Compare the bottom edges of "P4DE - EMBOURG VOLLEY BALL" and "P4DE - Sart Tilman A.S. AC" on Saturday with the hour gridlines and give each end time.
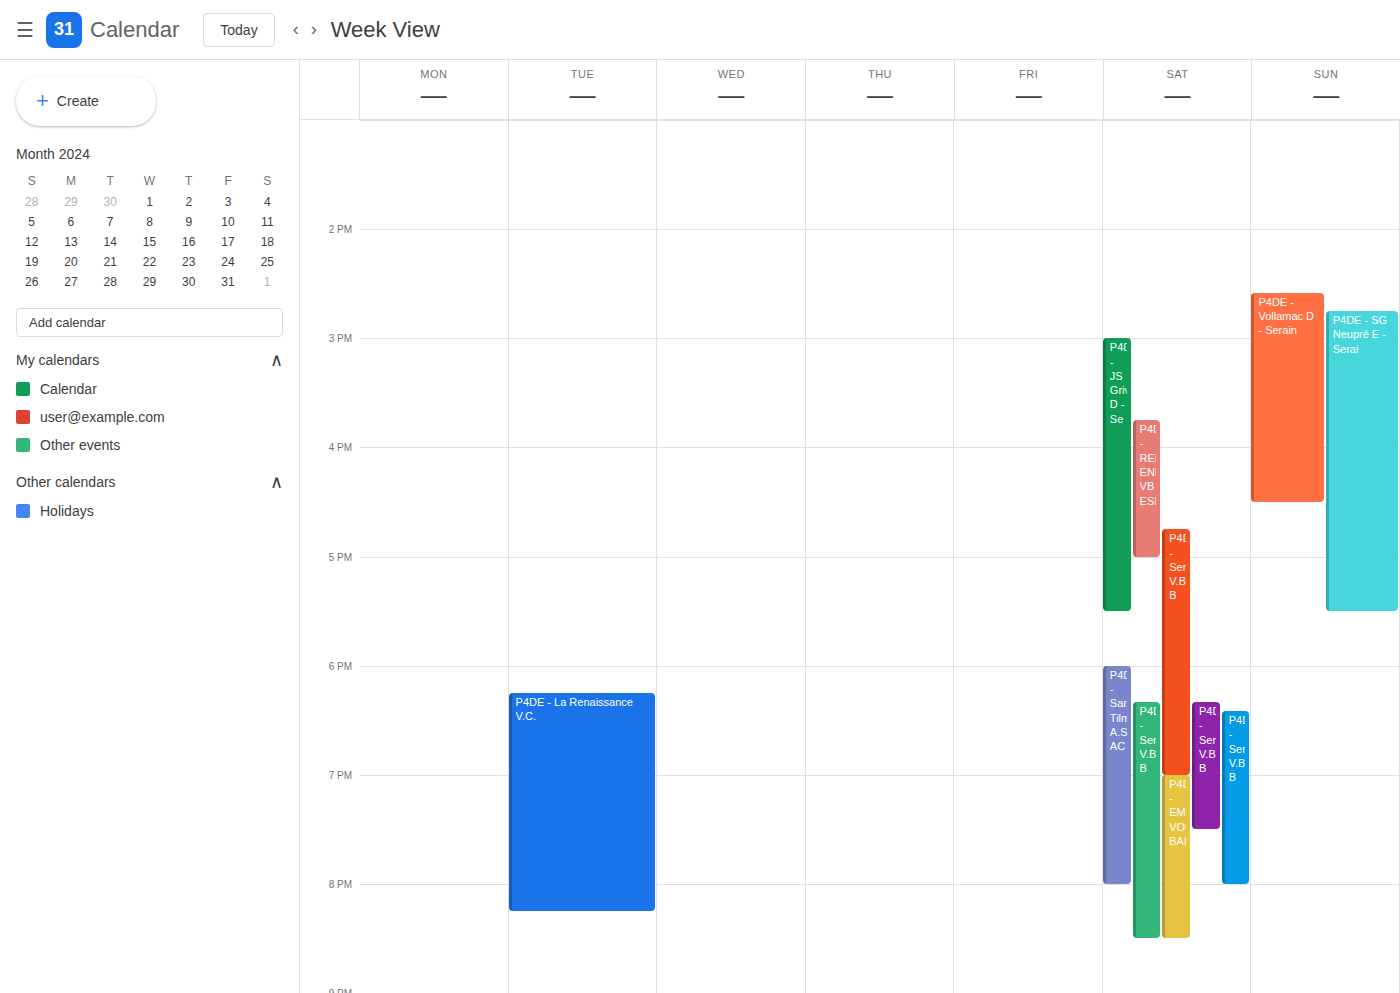
"P4DE - EMBOURG VOLLEY BALL": 8:30 PM, halfway between the 8 PM and 9 PM lines. "P4DE - Sart Tilman A.S. AC": 8:00 PM, exactly on the 8 PM line.